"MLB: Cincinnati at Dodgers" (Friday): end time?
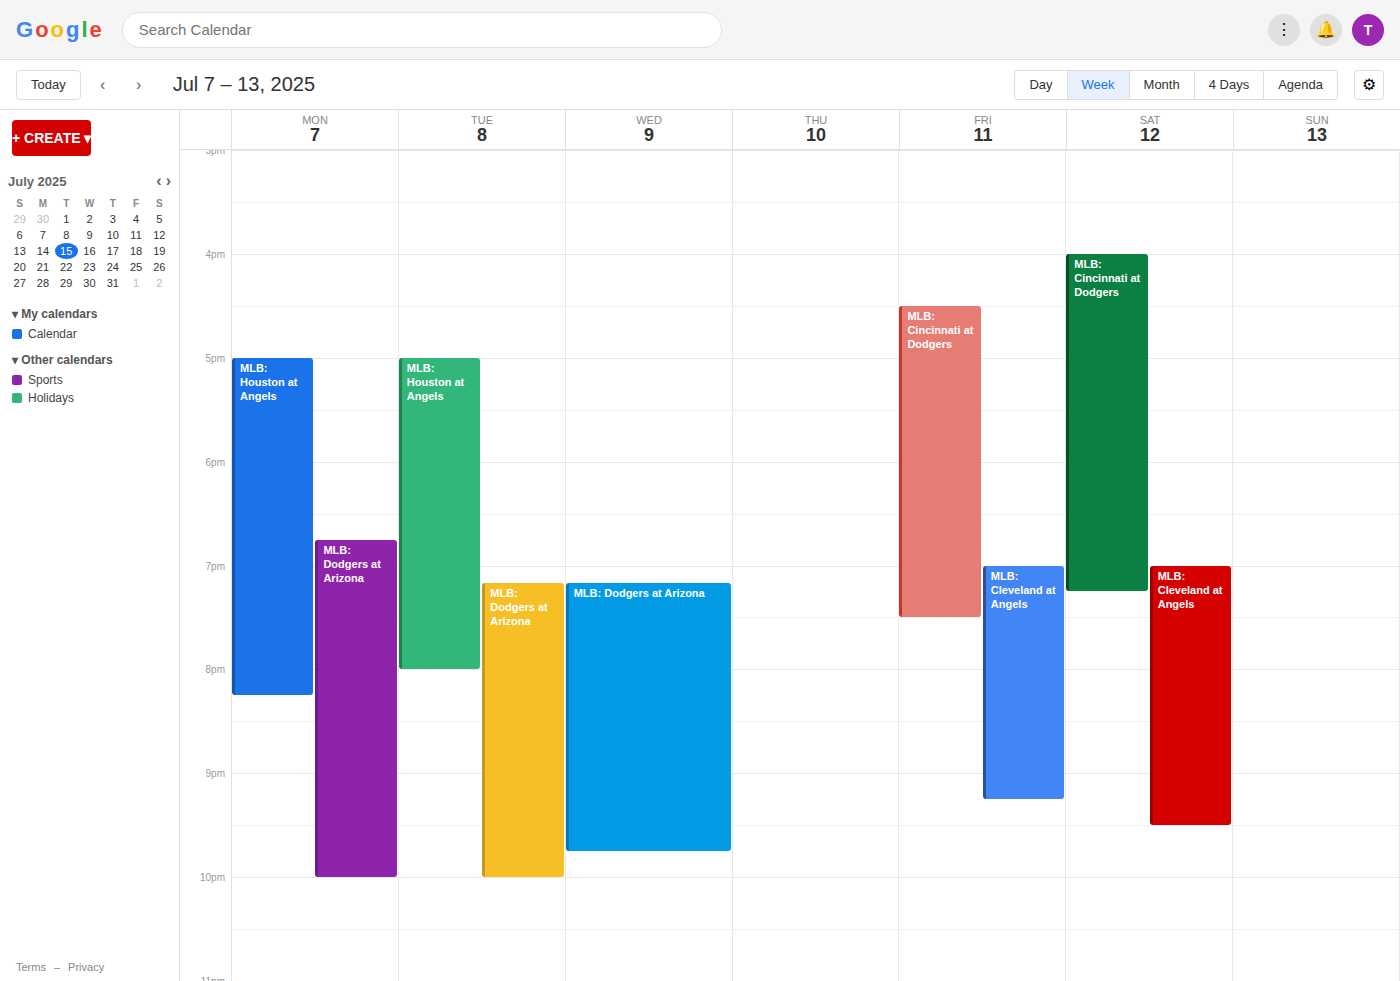
19:30